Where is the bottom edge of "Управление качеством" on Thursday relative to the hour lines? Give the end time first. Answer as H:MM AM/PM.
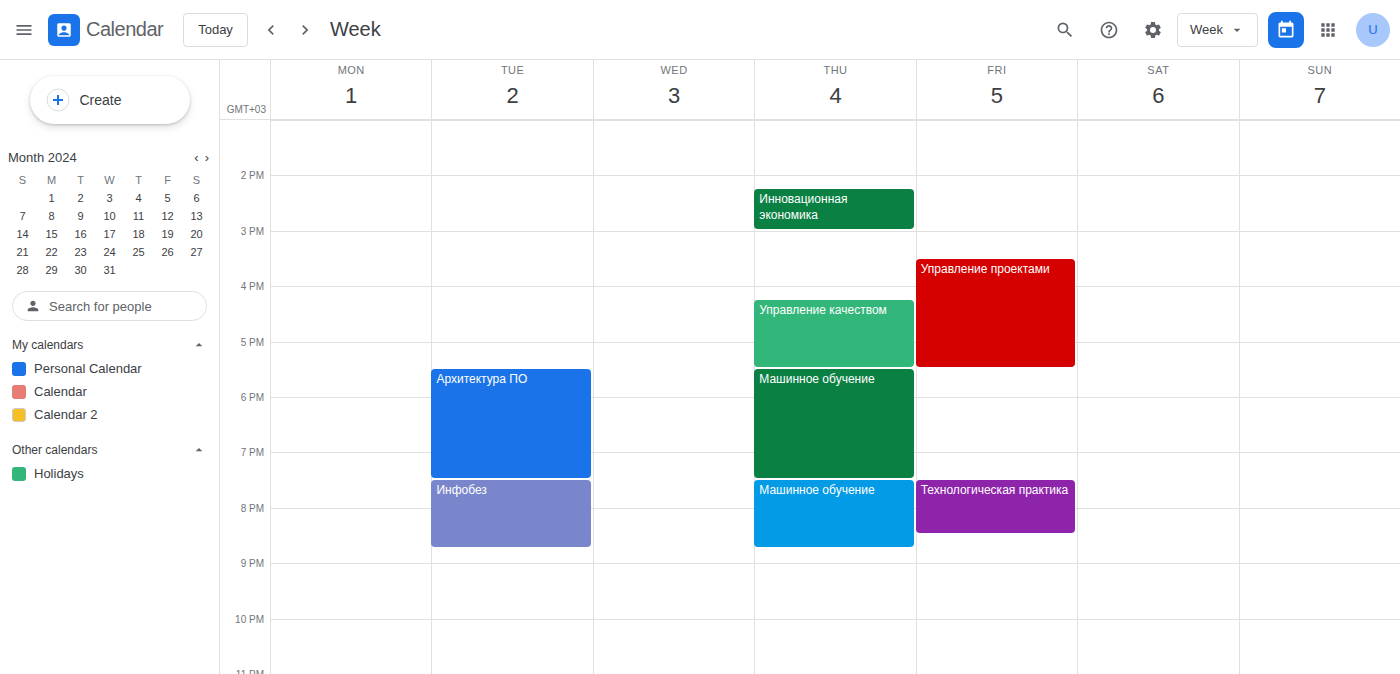
5:30 PM -- halfway between the 5 PM and 6 PM lines.